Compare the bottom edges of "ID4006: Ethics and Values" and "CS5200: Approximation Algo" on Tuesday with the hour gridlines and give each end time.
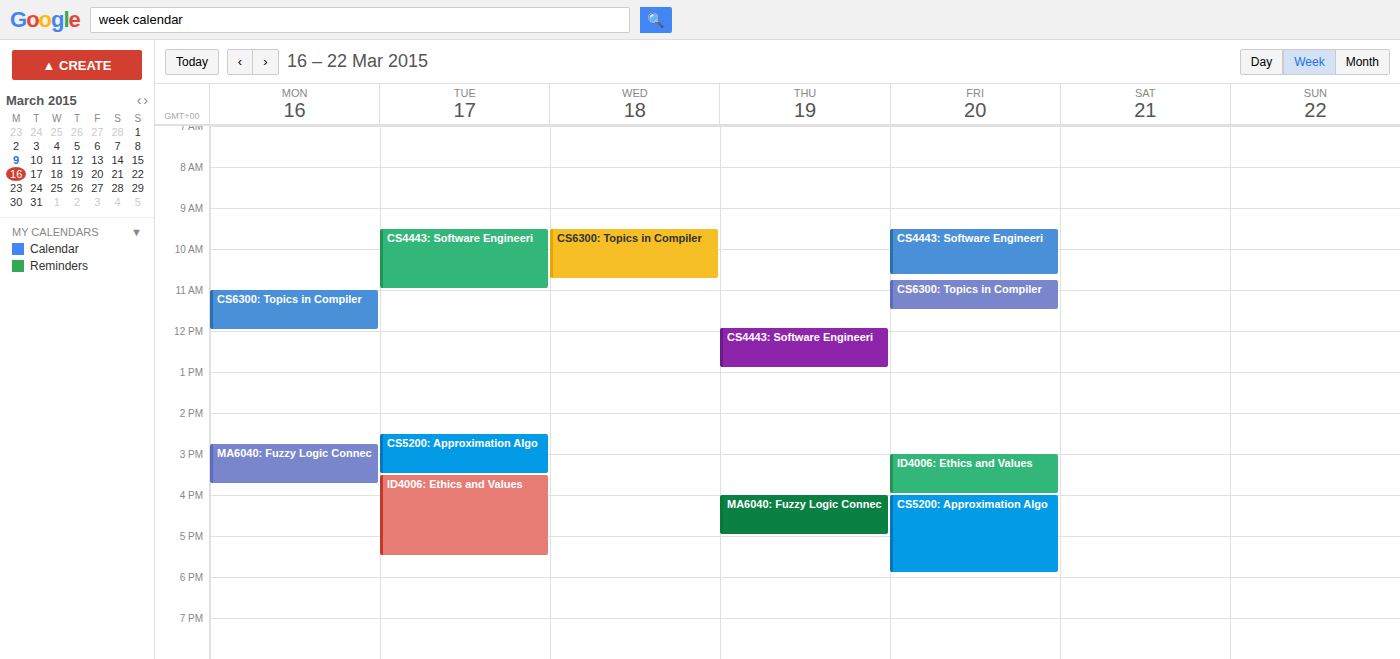
"ID4006: Ethics and Values": 5:30 PM, halfway between the 5 PM and 6 PM lines. "CS5200: Approximation Algo": 3:30 PM, halfway between the 3 PM and 4 PM lines.